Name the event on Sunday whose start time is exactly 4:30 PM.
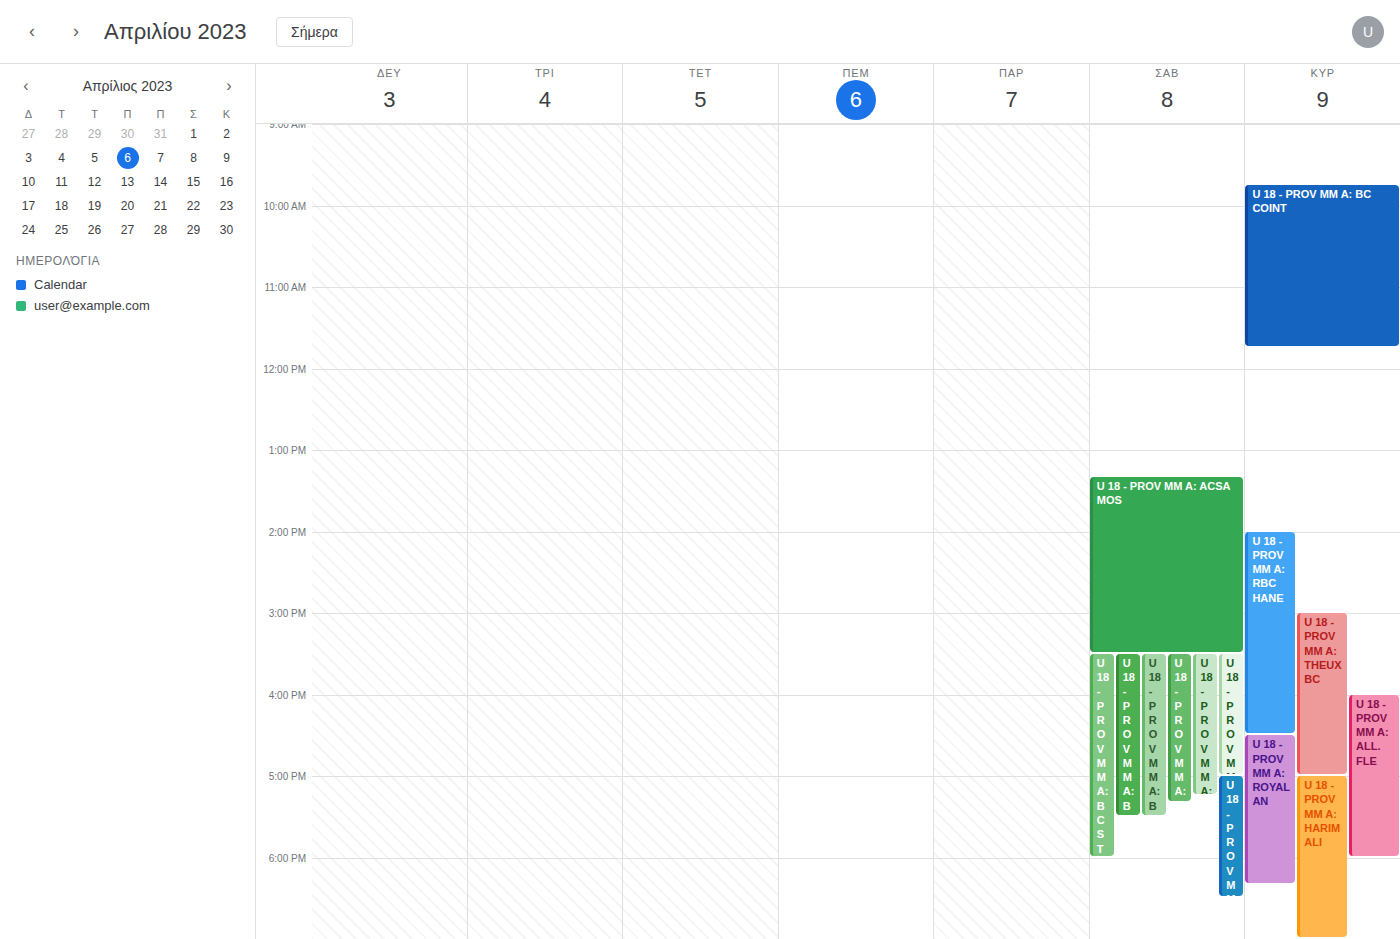
"U 18 - PROV MM A: ROYAL AN"